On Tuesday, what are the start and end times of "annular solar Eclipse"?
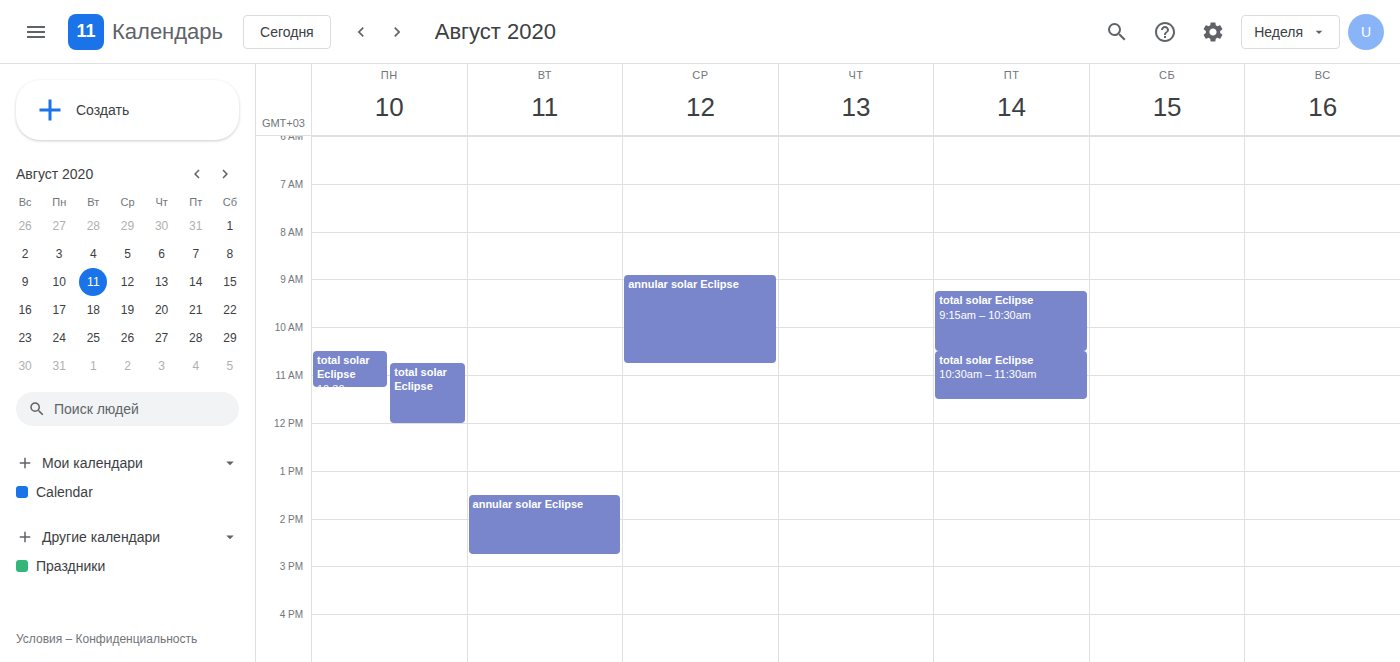
1:30 PM to 2:45 PM